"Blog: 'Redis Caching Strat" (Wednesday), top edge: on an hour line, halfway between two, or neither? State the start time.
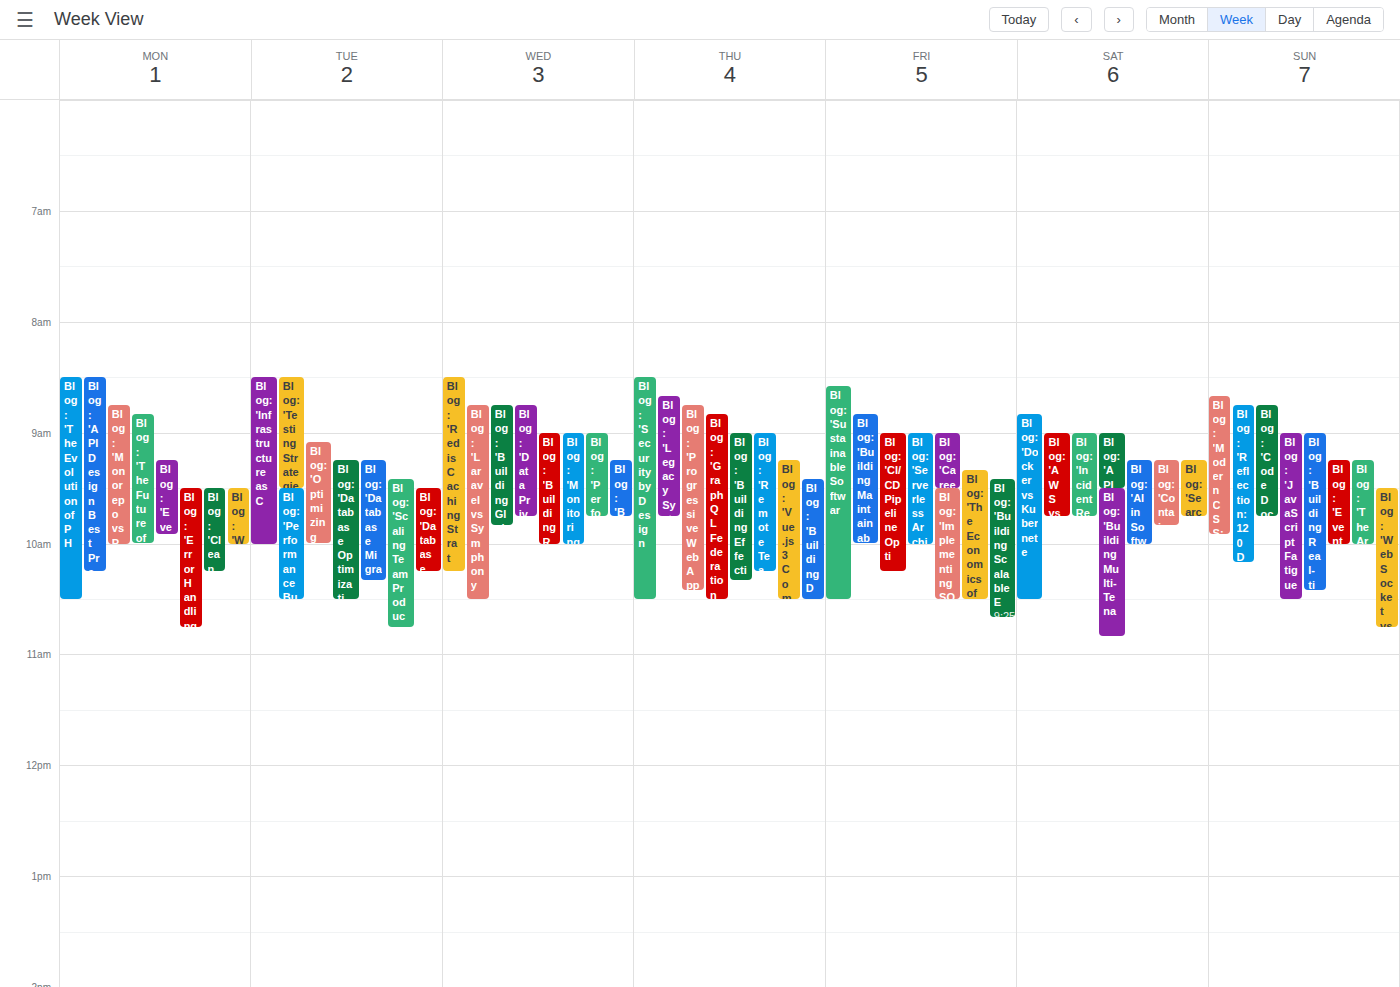
8:30 AM -- halfway between the 8 AM and 9 AM lines.